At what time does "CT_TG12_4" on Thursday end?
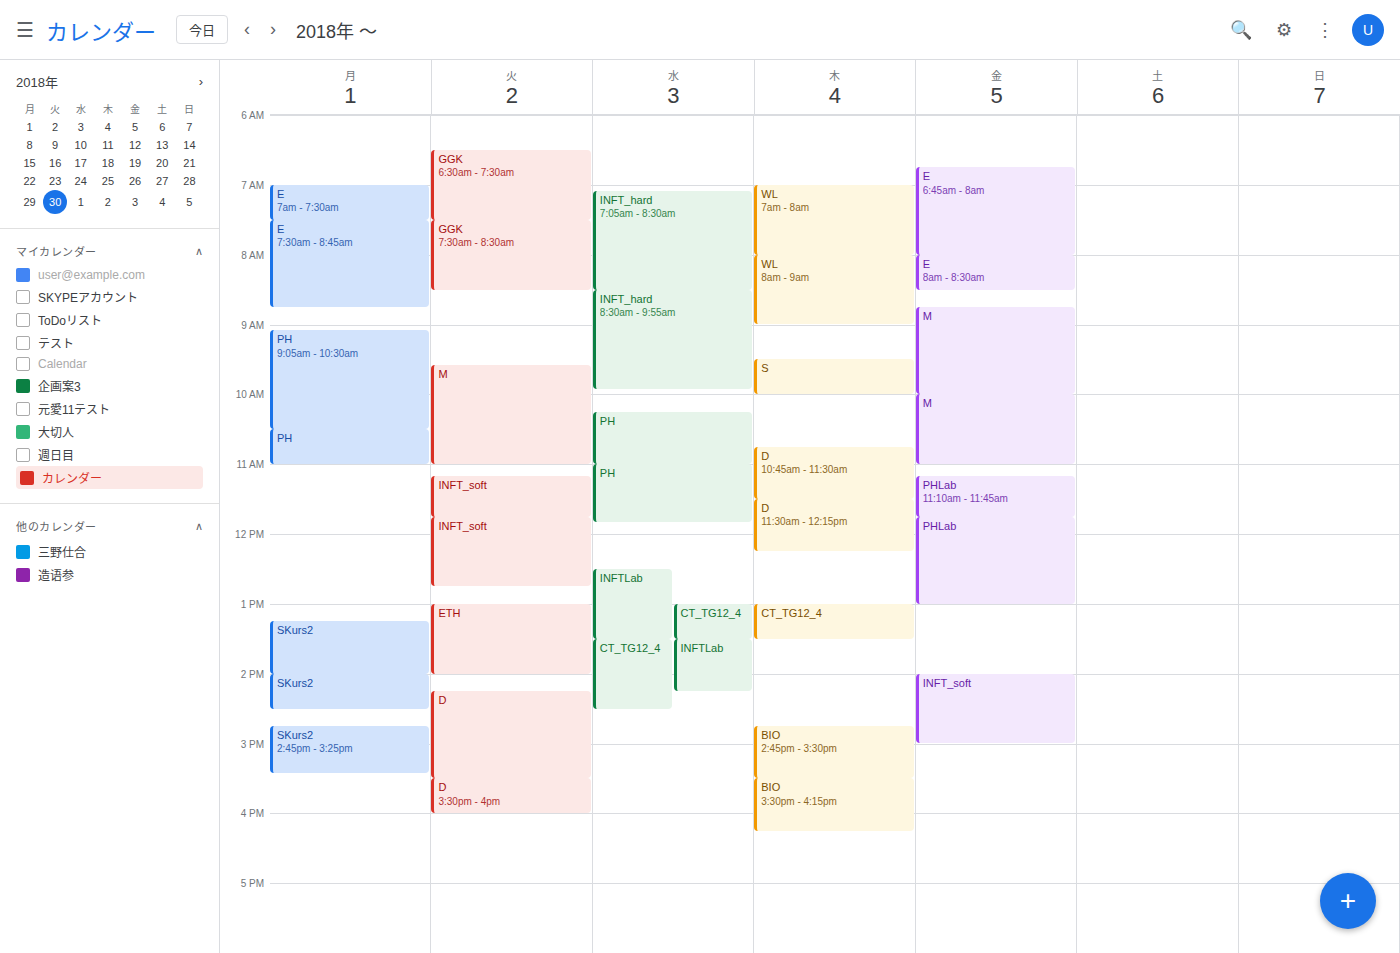
1:30 PM